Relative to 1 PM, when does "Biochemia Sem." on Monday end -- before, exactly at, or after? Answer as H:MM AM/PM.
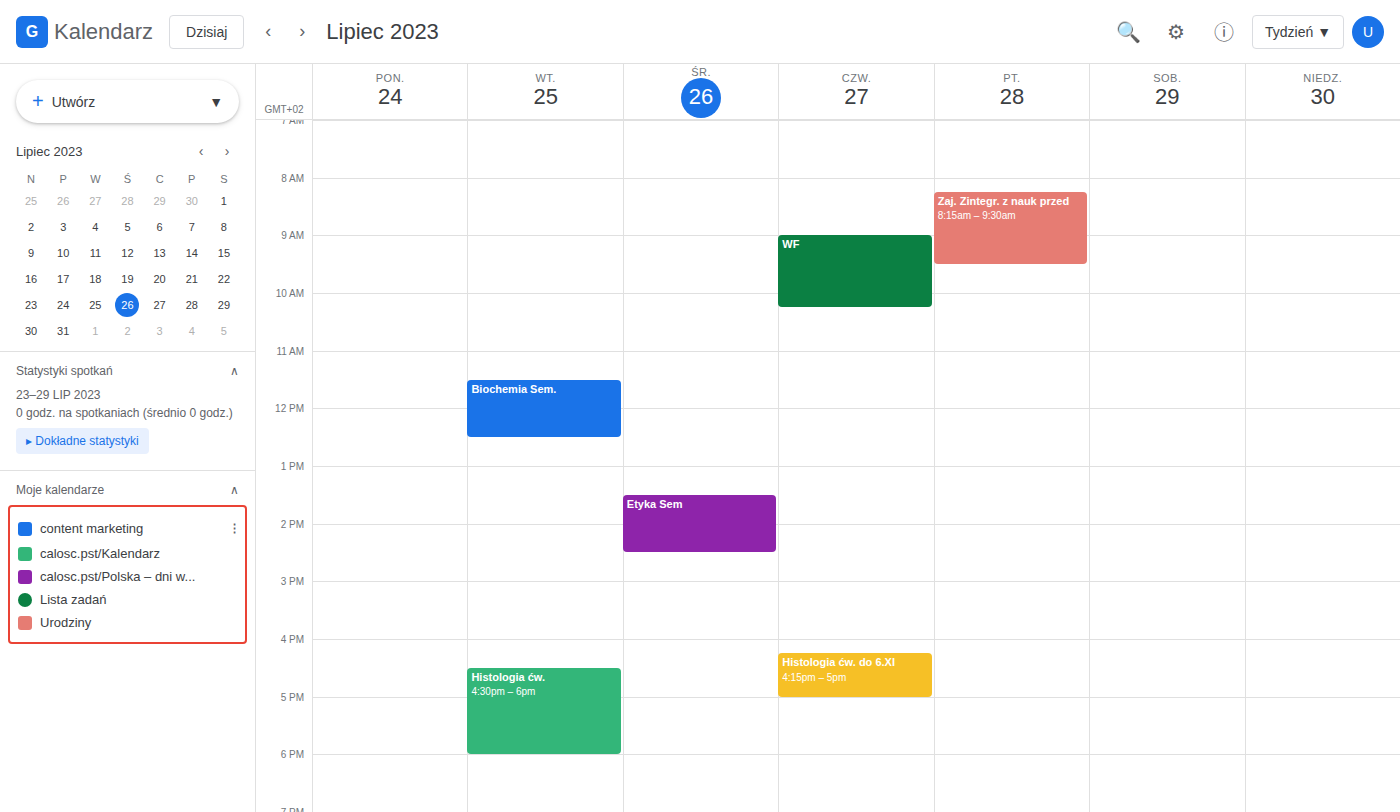
12:30 PM -- before 1 PM, 30 minutes above the 1 PM line.